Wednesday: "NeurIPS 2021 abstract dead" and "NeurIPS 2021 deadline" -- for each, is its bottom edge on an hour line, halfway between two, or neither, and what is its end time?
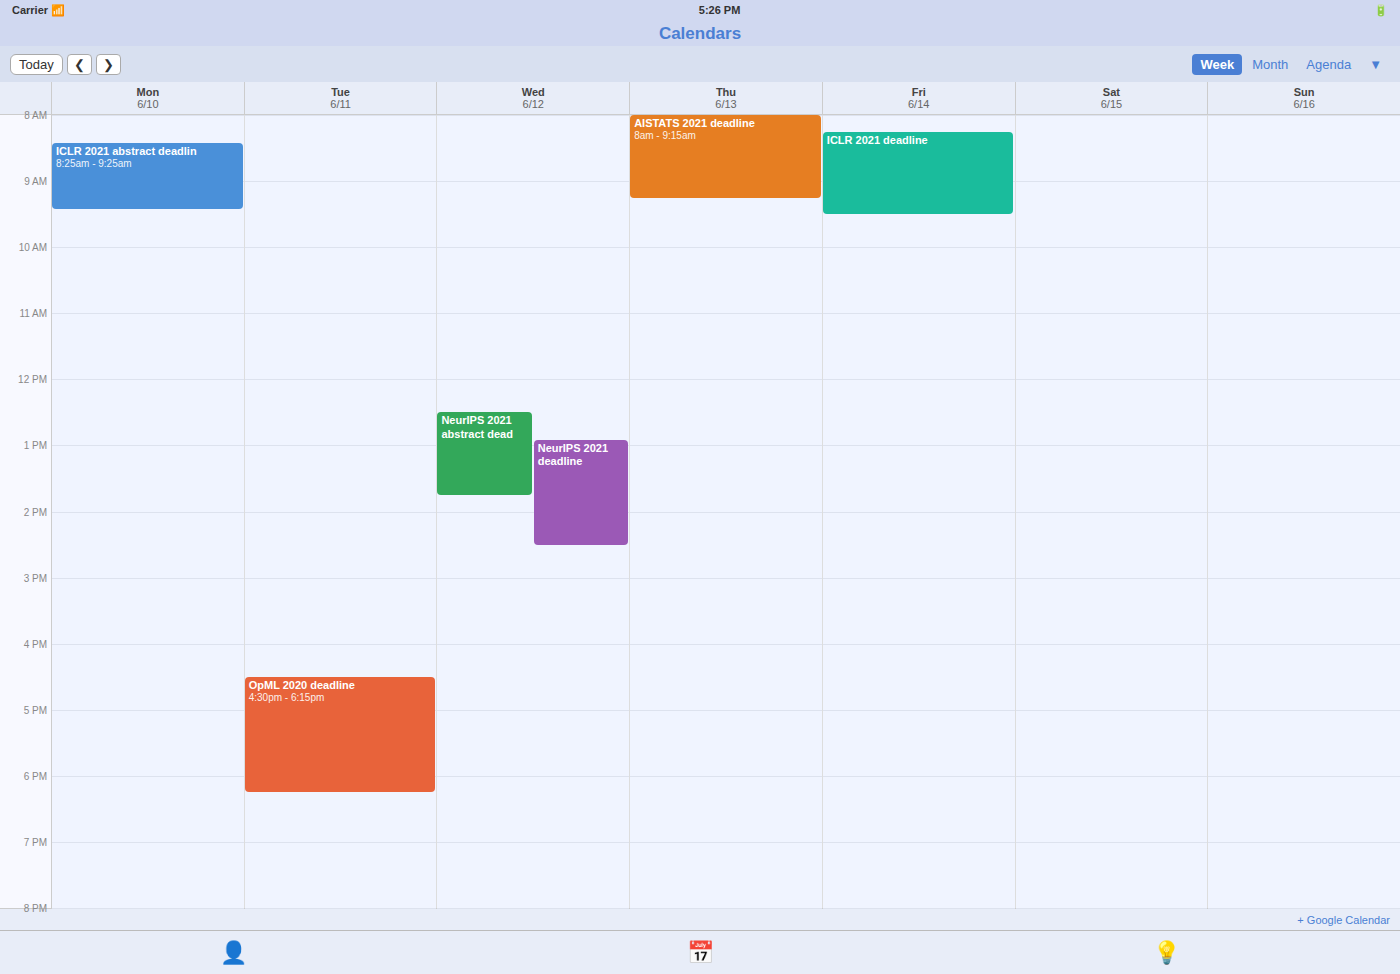
"NeurIPS 2021 abstract dead": 1:45 PM, neither: three quarters of the way from the 1 PM line to the 2 PM line. "NeurIPS 2021 deadline": 2:30 PM, halfway between the 2 PM and 3 PM lines.